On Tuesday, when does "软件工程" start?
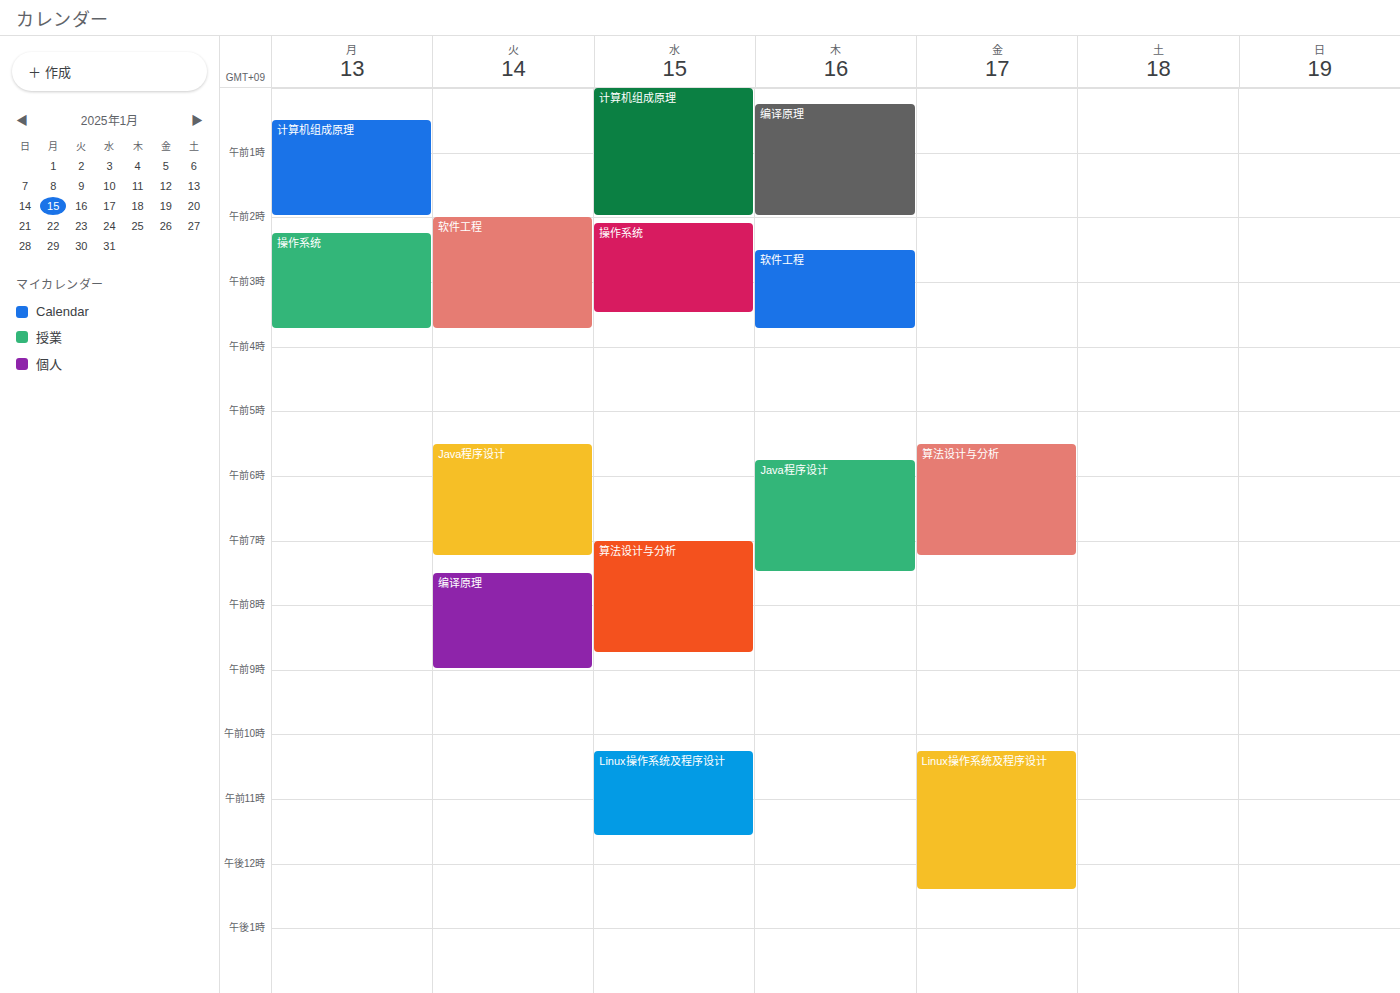
2:00 AM